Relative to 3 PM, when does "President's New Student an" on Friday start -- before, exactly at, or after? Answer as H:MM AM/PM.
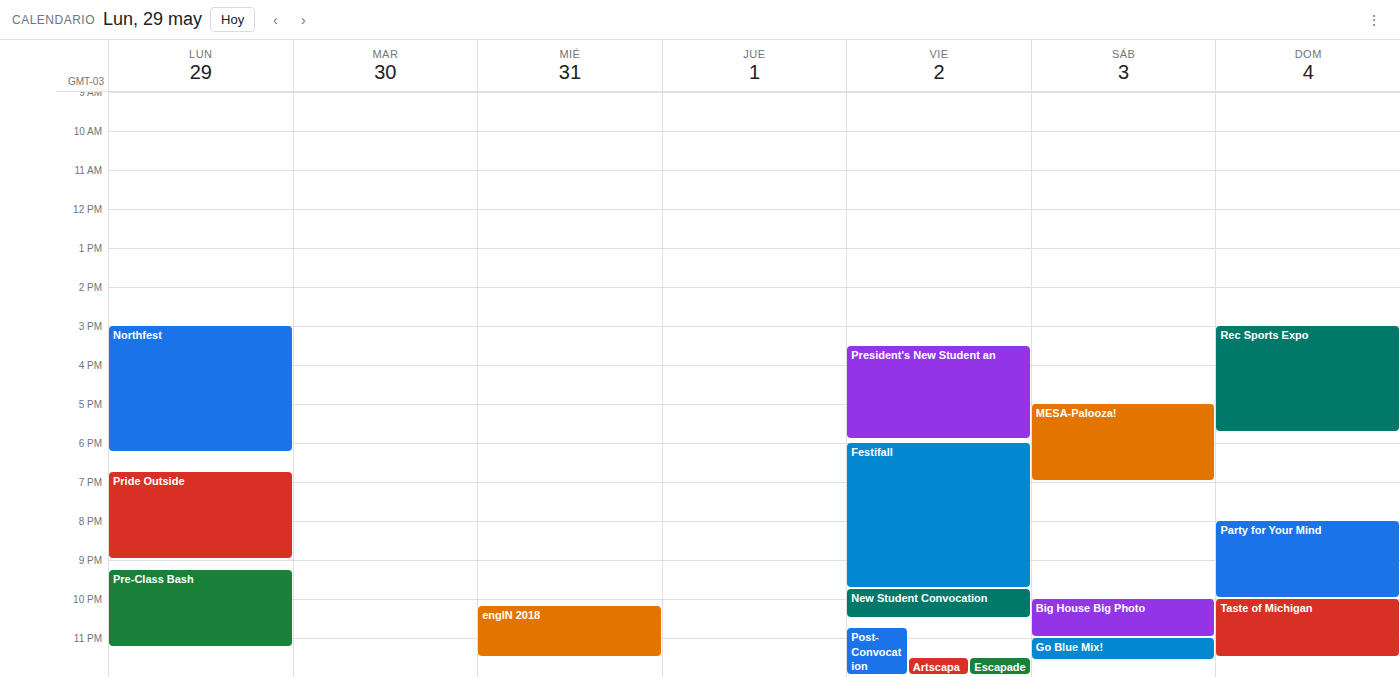
3:30 PM -- after 3 PM, 30 minutes below the 3 PM line.